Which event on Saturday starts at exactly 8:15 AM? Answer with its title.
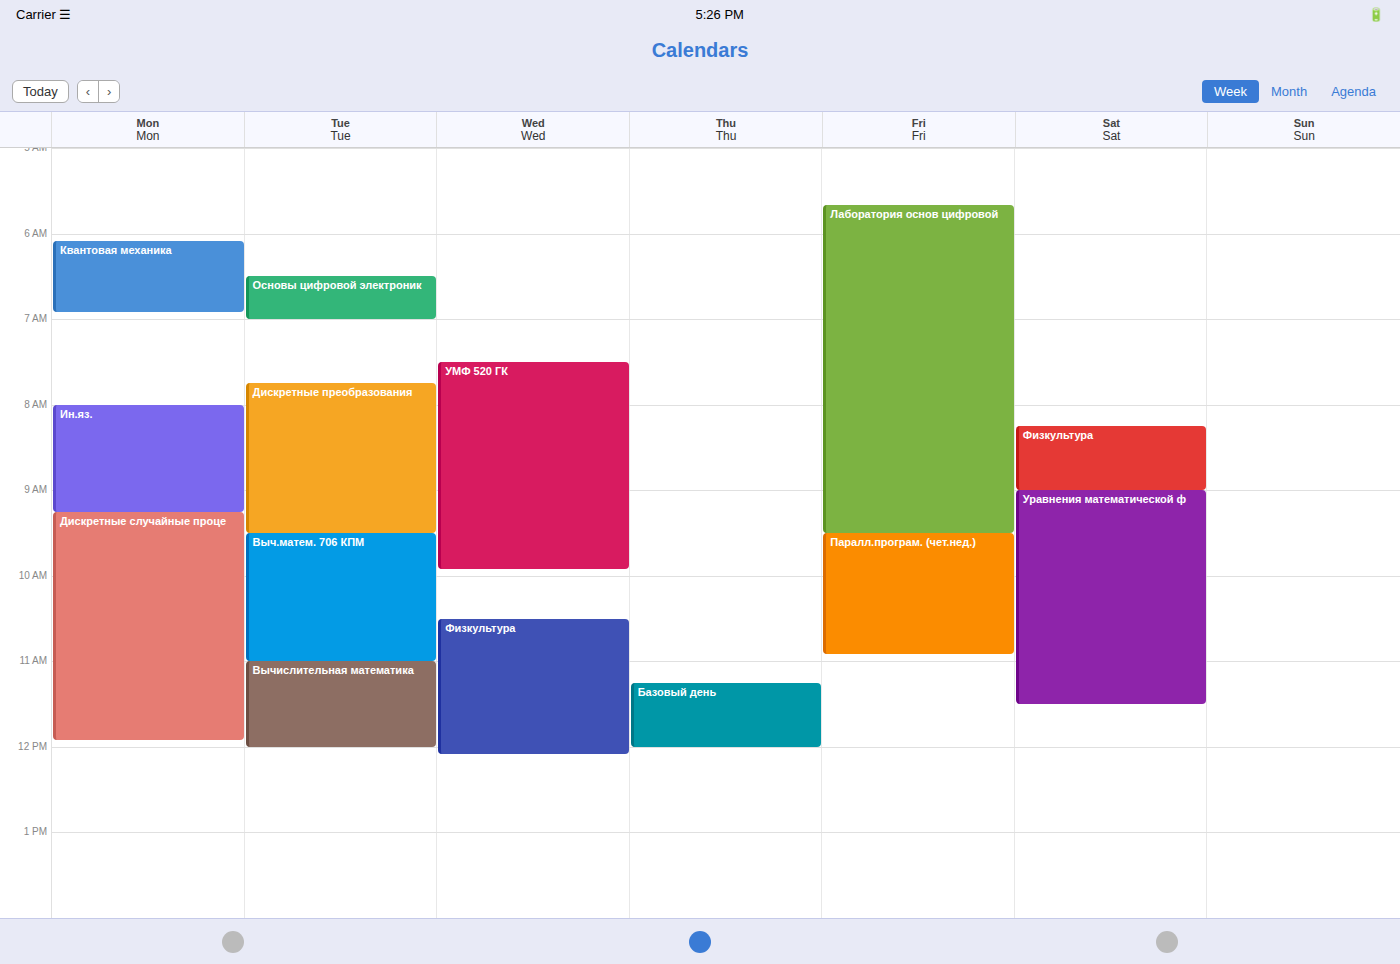
"Физкультура"